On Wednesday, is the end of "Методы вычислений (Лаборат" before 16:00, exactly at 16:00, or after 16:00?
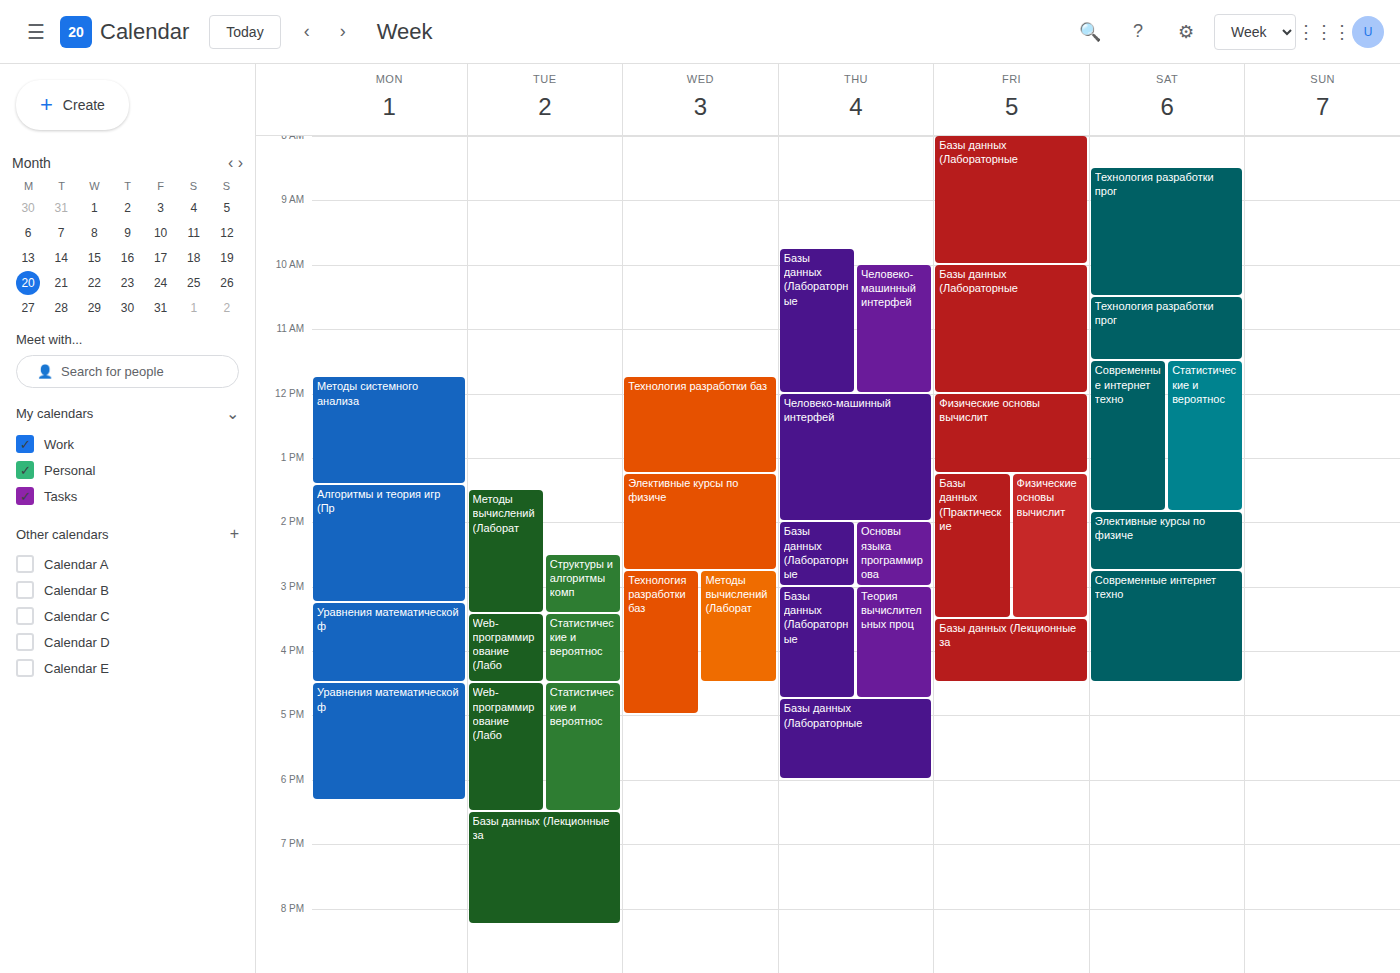
16:30 -- after 16:00, 30 minutes below the 16:00 line.